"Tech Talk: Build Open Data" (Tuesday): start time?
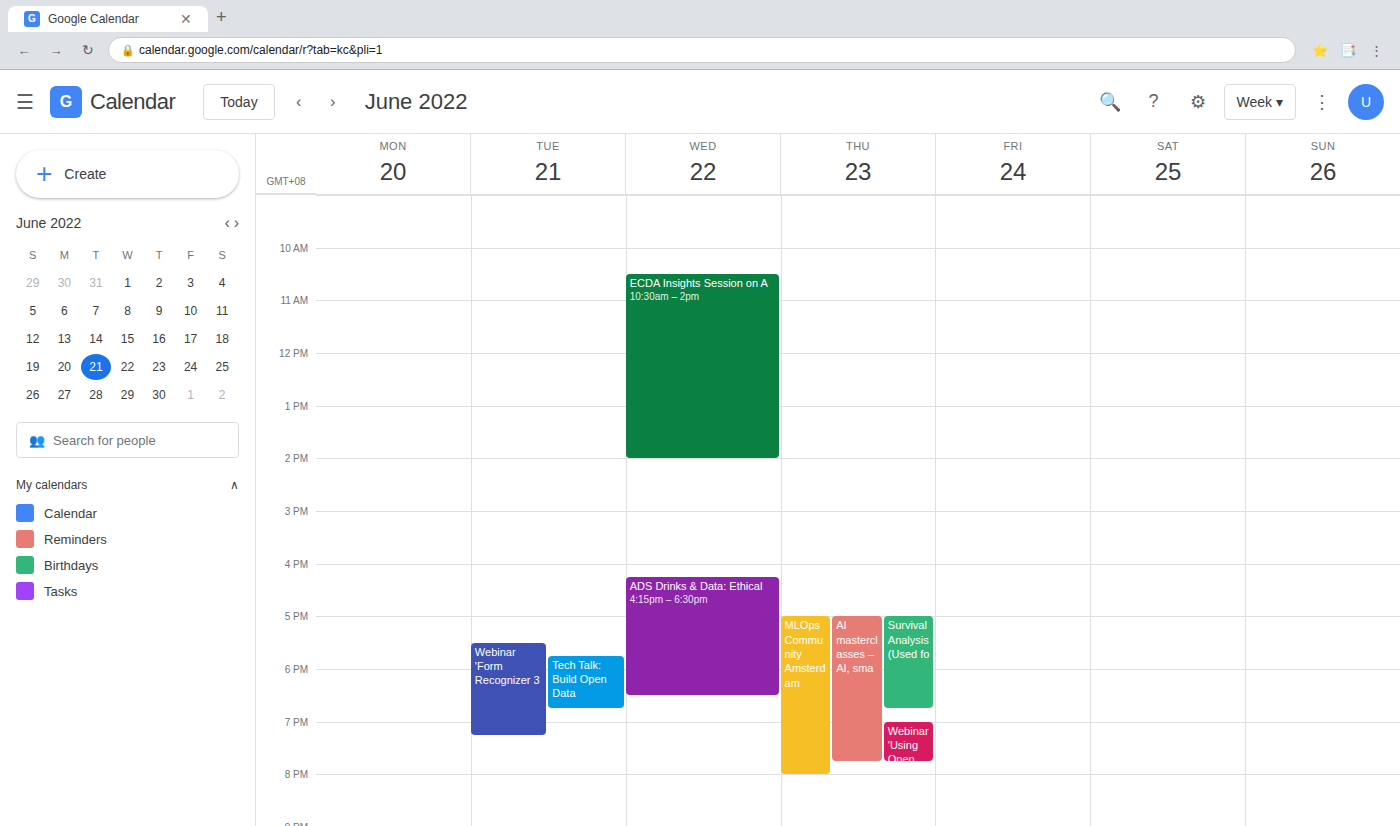
17:45